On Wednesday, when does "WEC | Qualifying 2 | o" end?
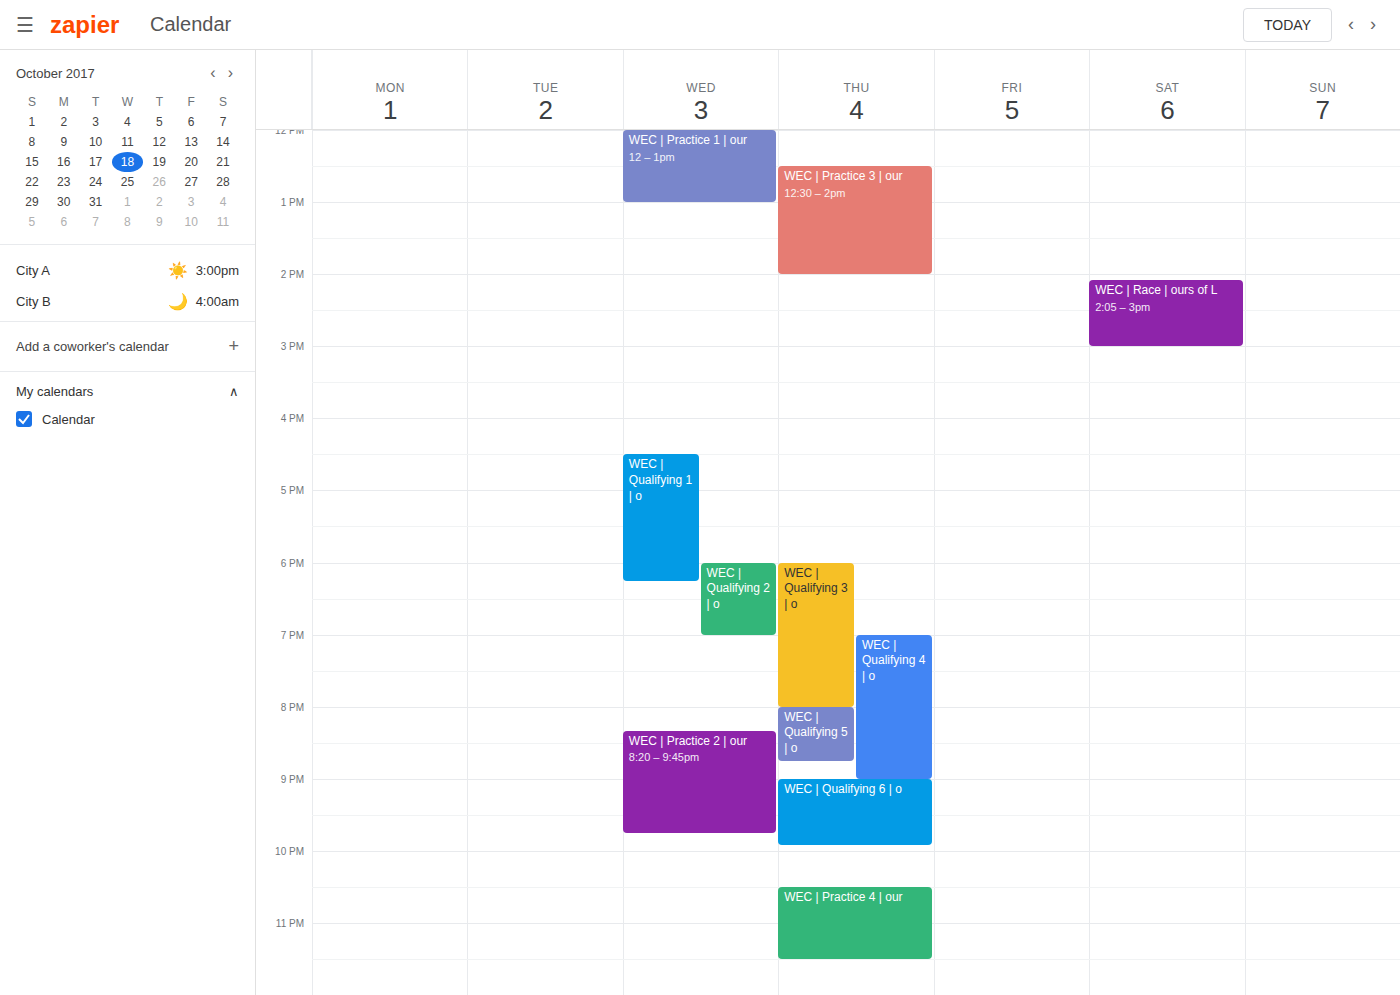
19:00